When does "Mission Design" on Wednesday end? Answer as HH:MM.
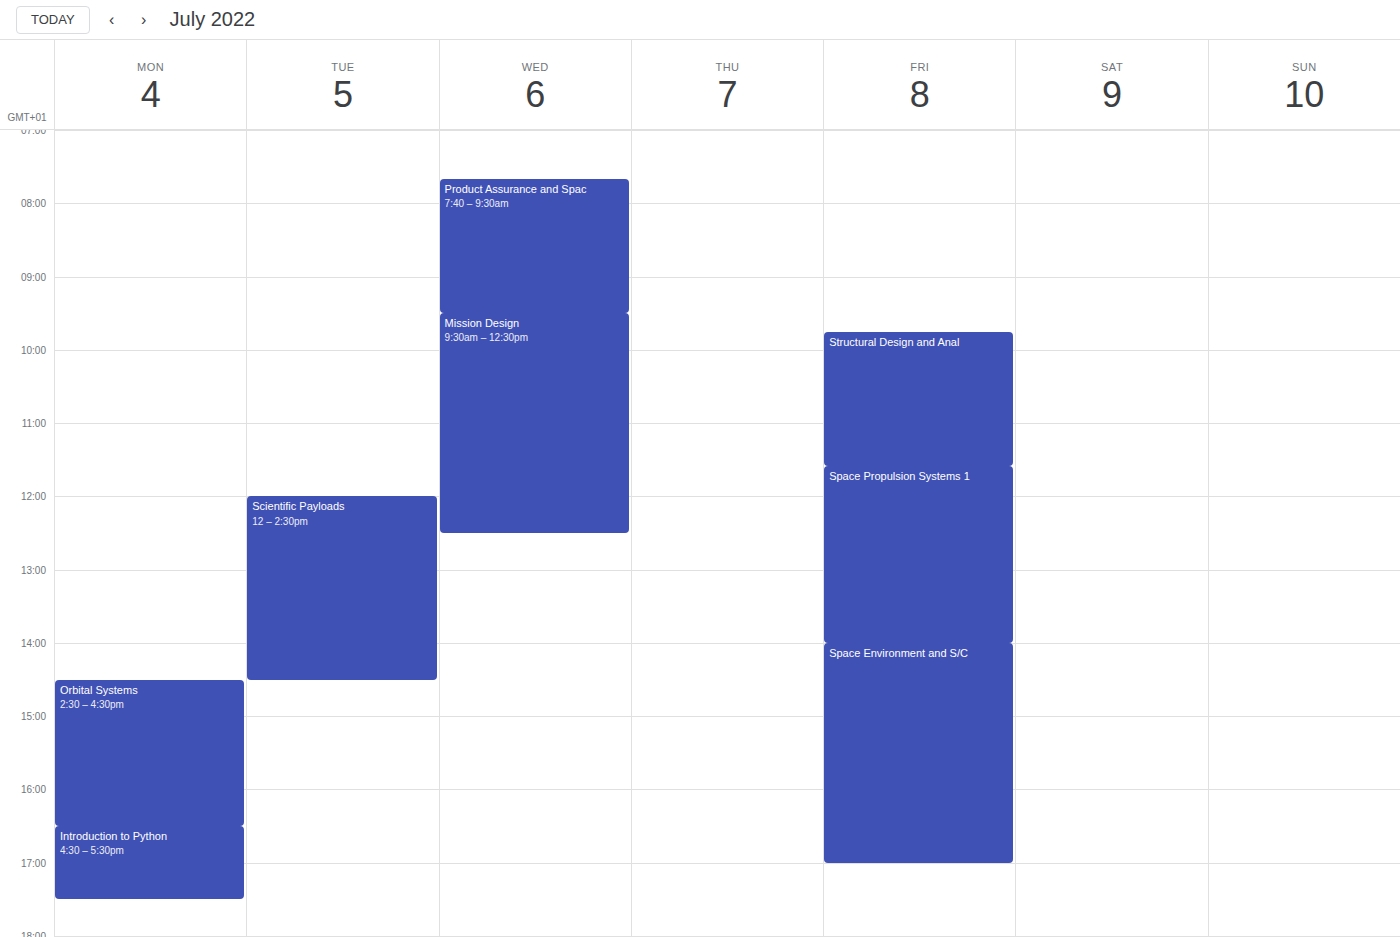
12:30